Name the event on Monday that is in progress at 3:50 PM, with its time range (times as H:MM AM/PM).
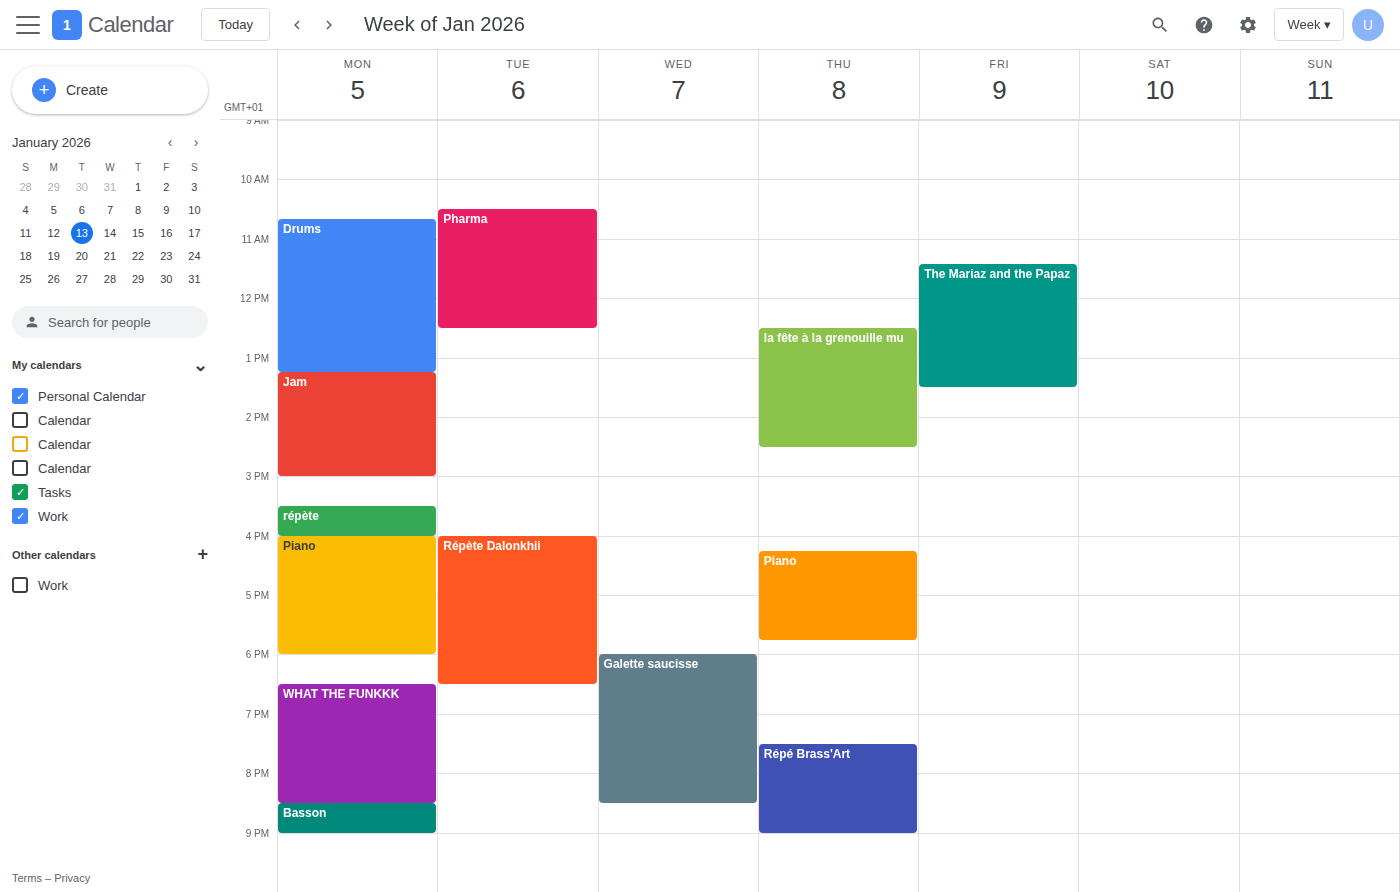
"répète", 3:30 PM to 4:00 PM